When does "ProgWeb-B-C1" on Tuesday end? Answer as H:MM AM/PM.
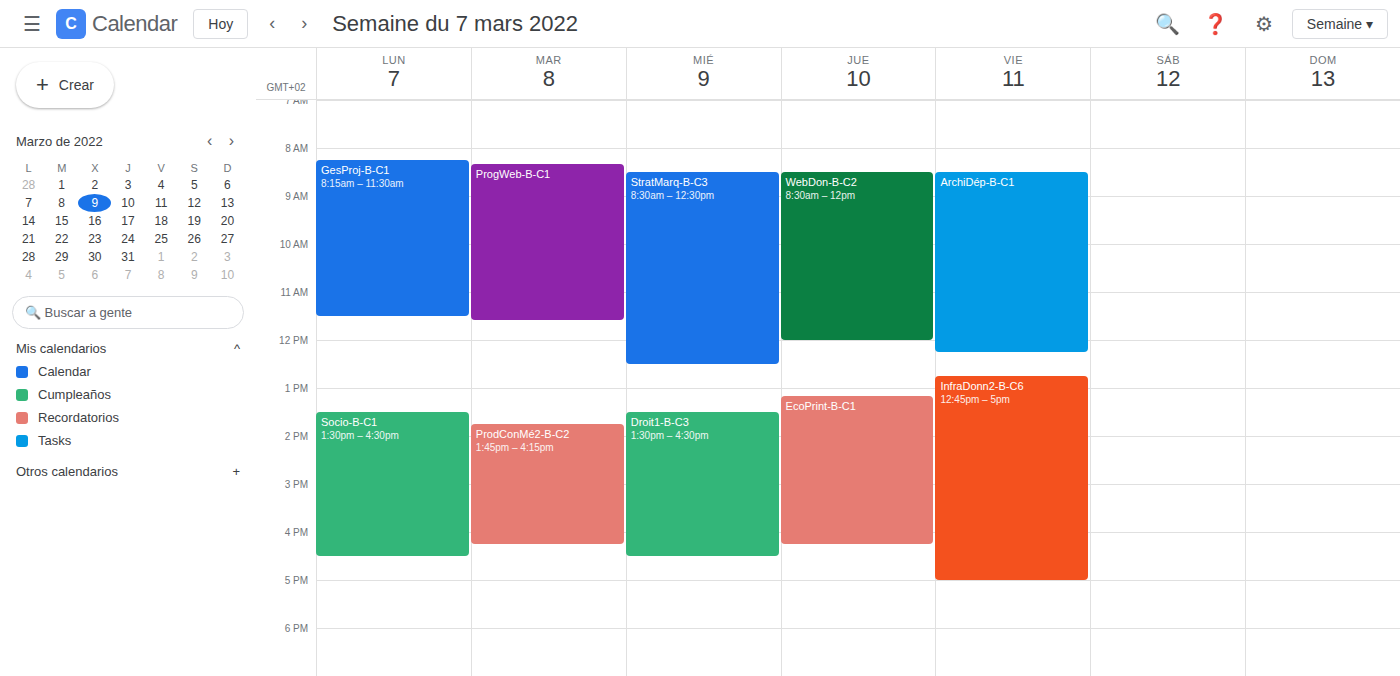
11:35 AM